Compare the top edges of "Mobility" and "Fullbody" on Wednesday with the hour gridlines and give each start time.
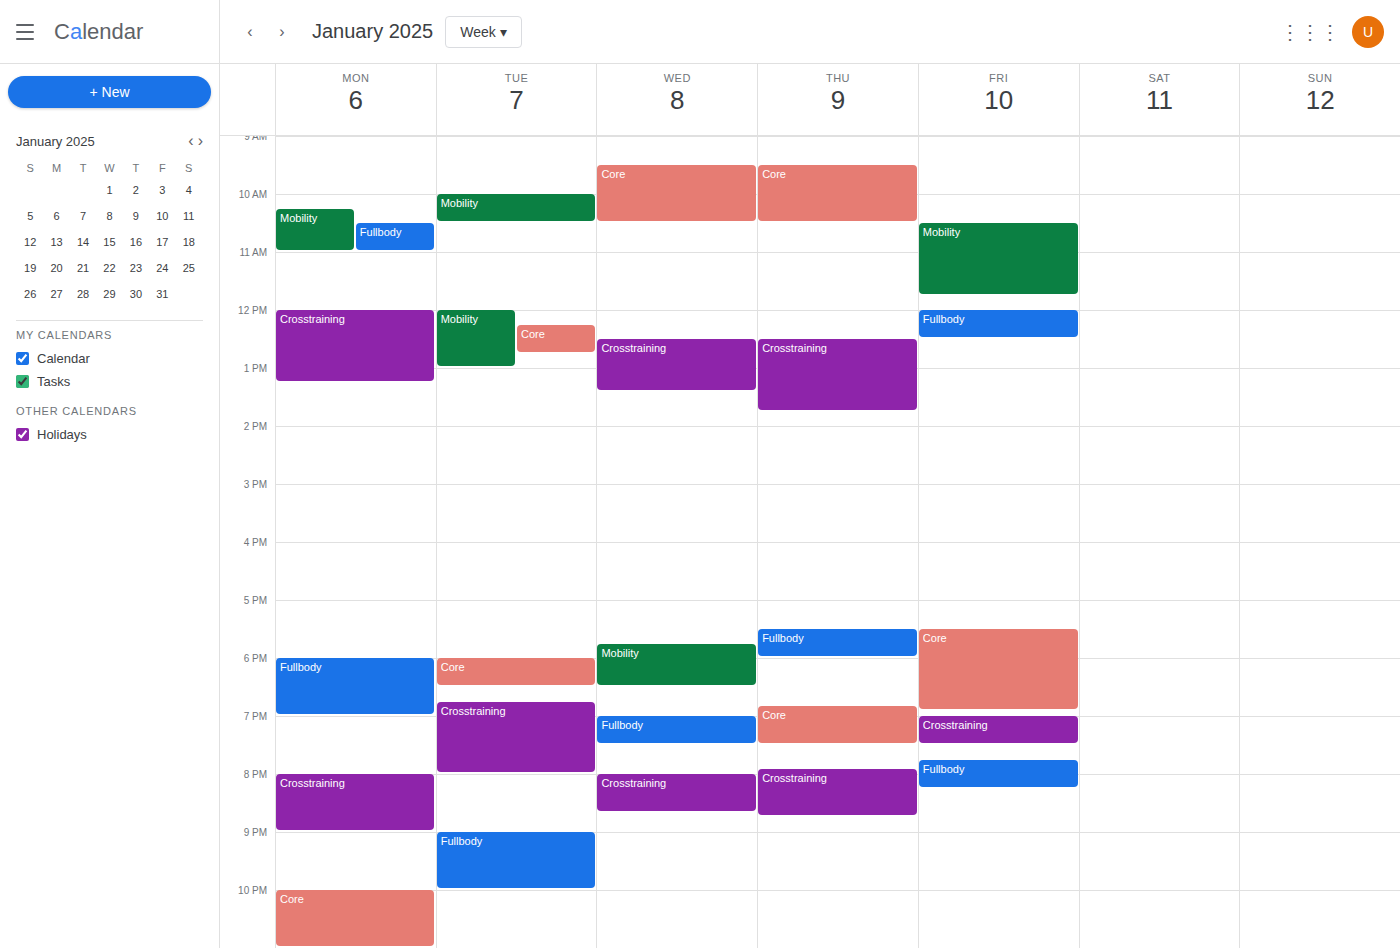
"Mobility": 5:45 PM, neither: three quarters of the way from the 5 PM line to the 6 PM line. "Fullbody": 7:00 PM, exactly on the 7 PM line.